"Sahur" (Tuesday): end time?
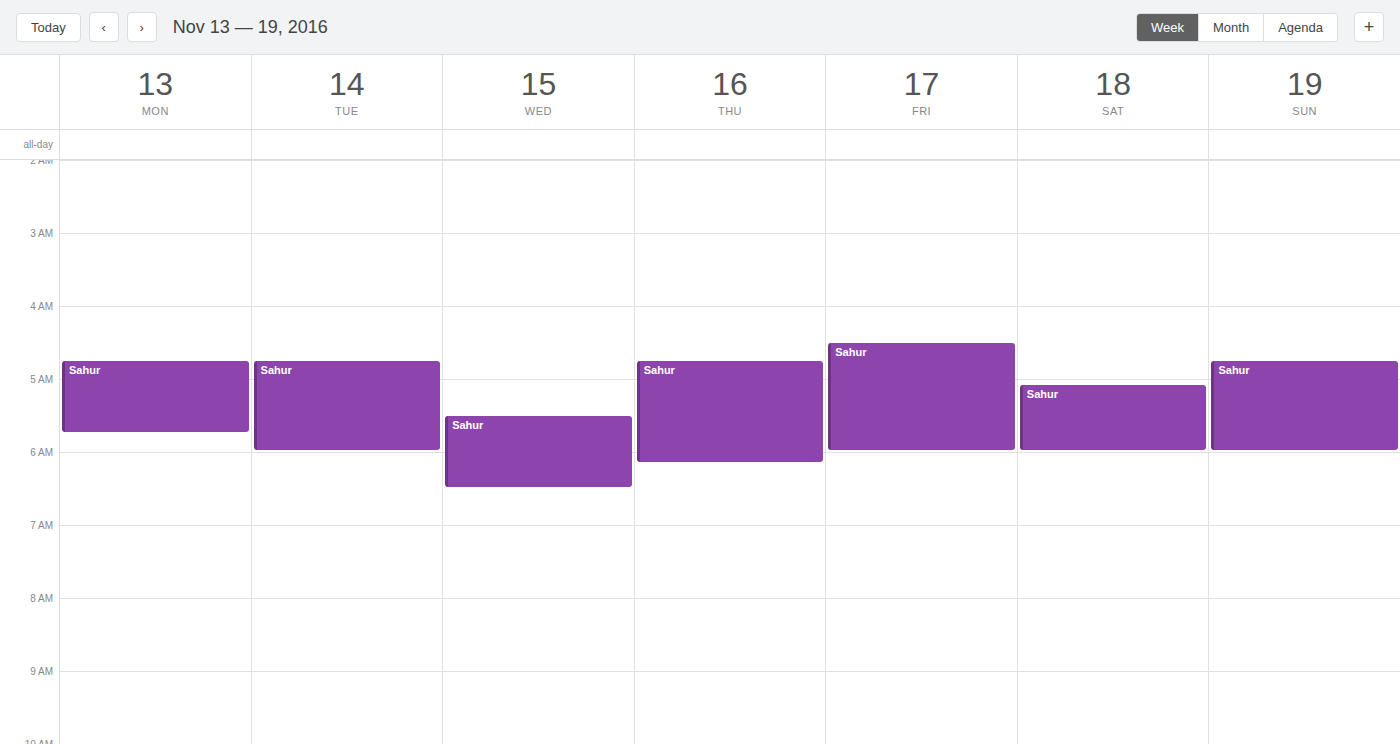
6:00 AM